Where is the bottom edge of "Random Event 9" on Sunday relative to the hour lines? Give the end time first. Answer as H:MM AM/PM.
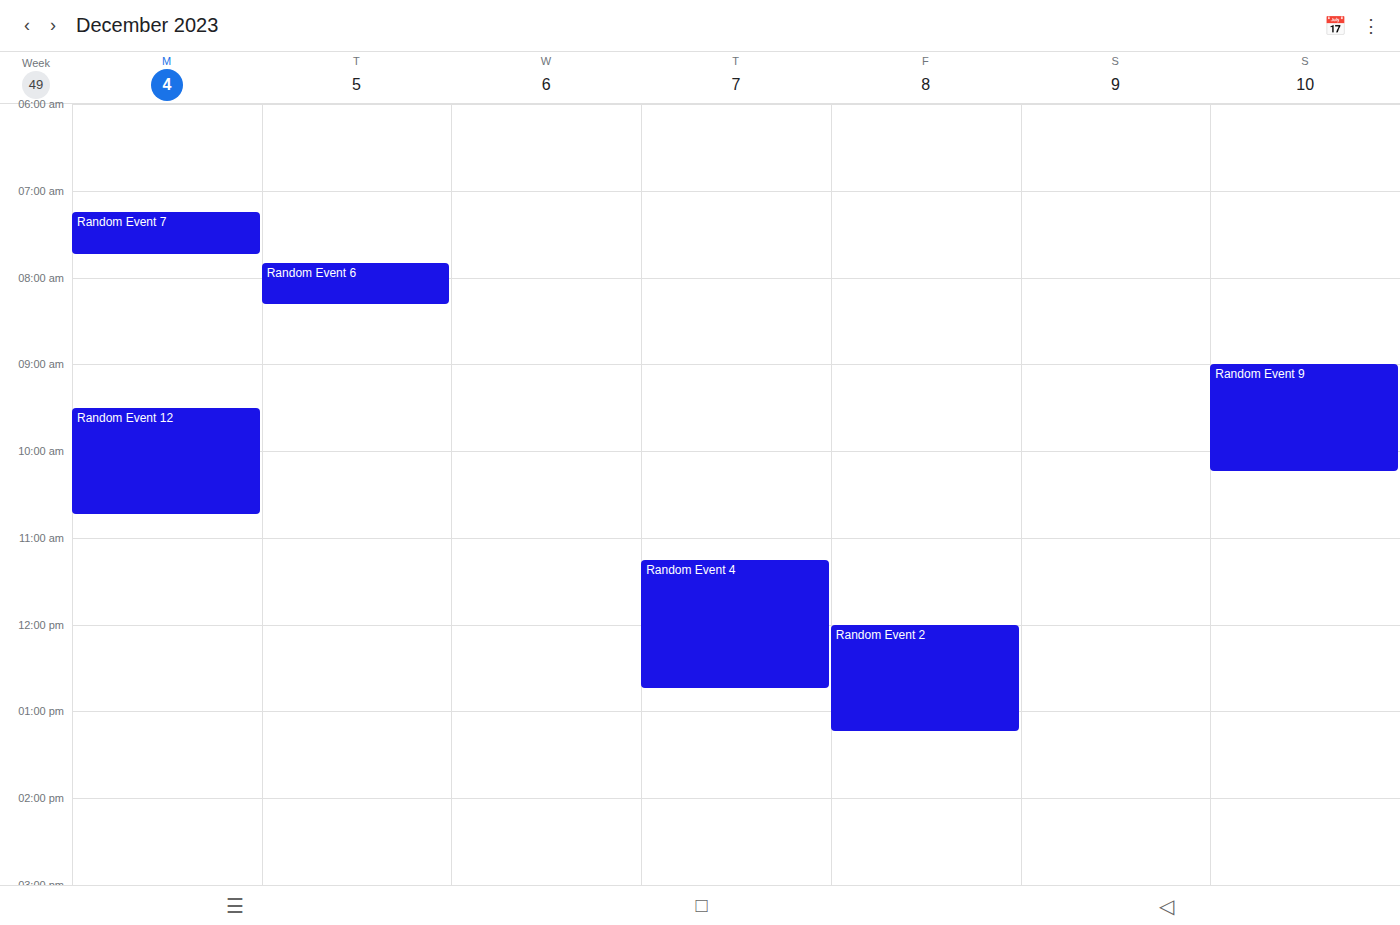
10:15 AM -- neither: a quarter of the way from the 10 AM line to the 11 AM line.